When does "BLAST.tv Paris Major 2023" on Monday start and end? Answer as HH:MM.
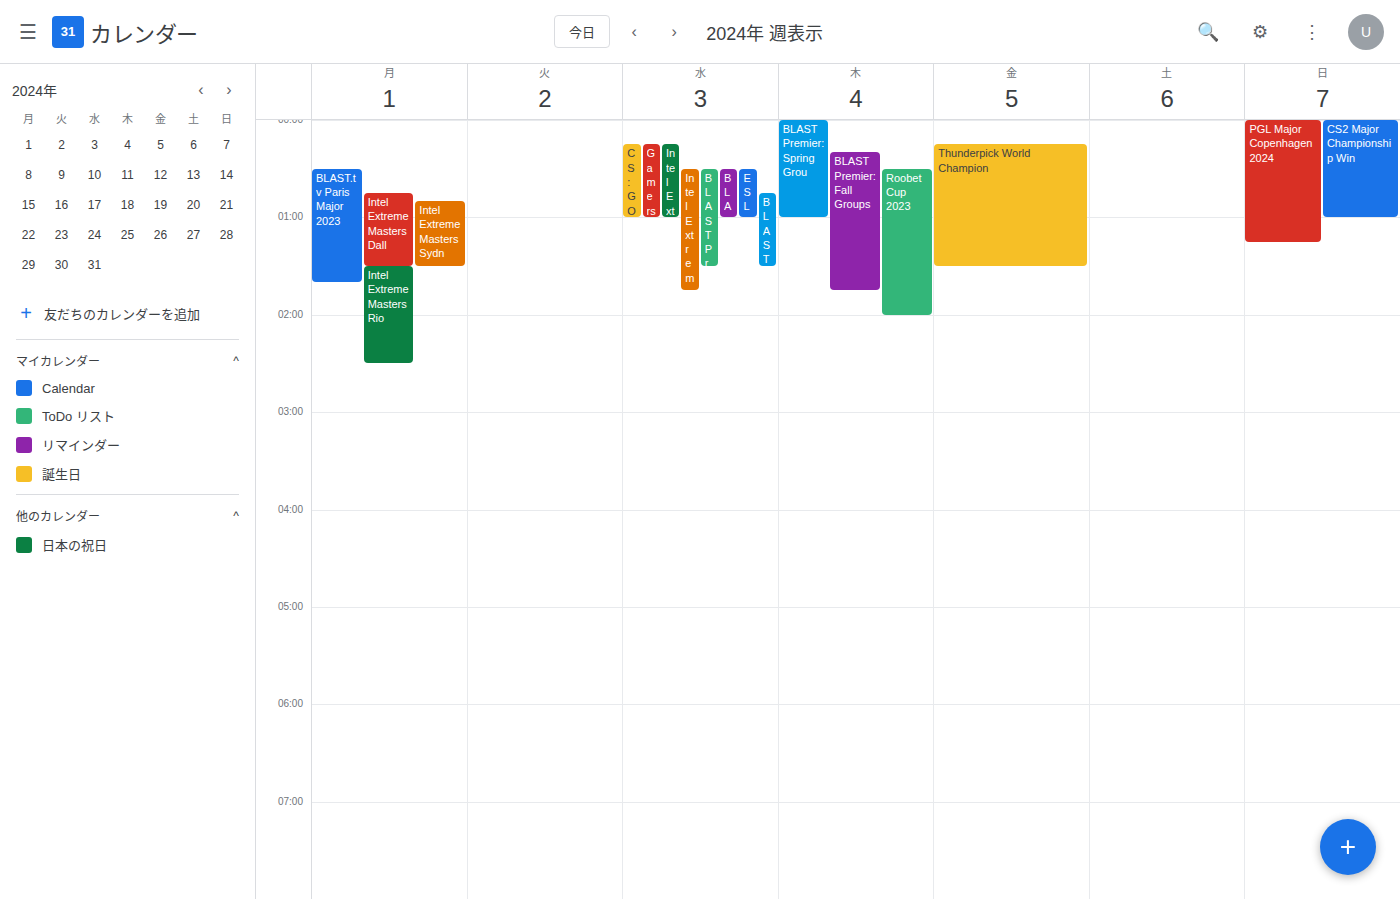
00:30 to 01:40